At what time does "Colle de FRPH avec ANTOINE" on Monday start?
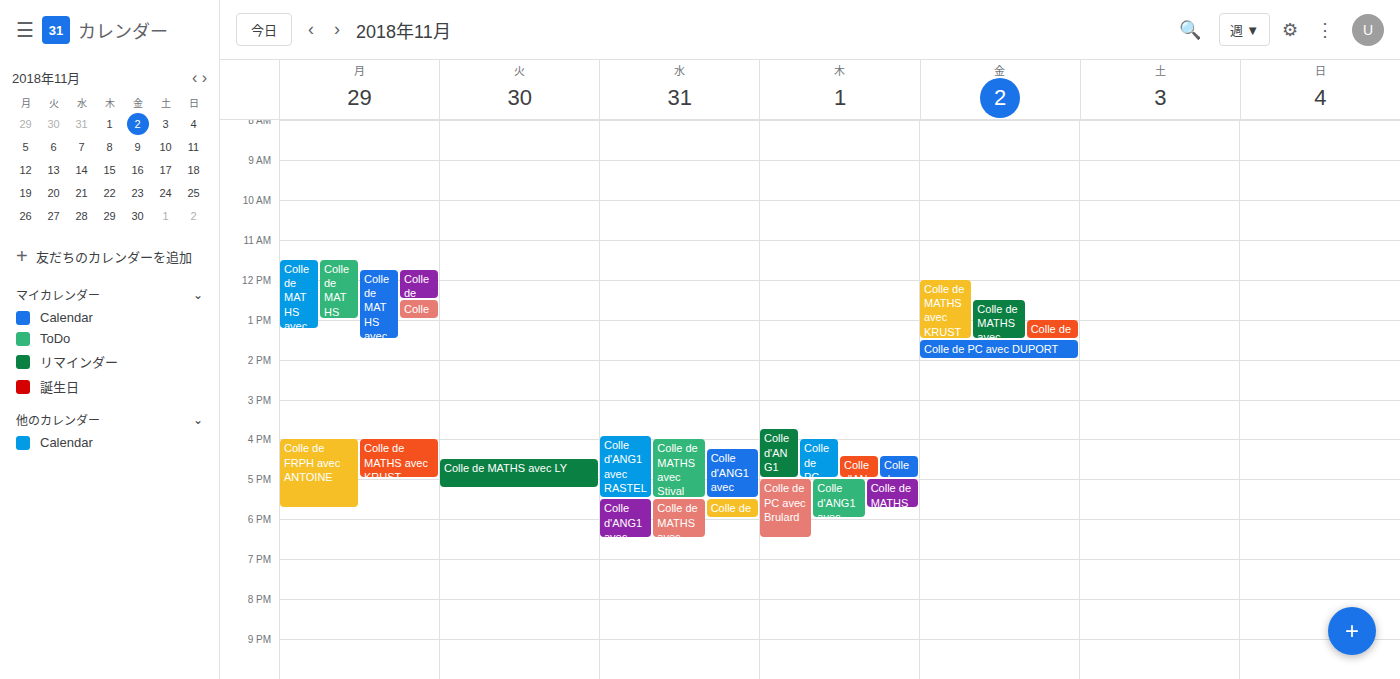
4:00 PM